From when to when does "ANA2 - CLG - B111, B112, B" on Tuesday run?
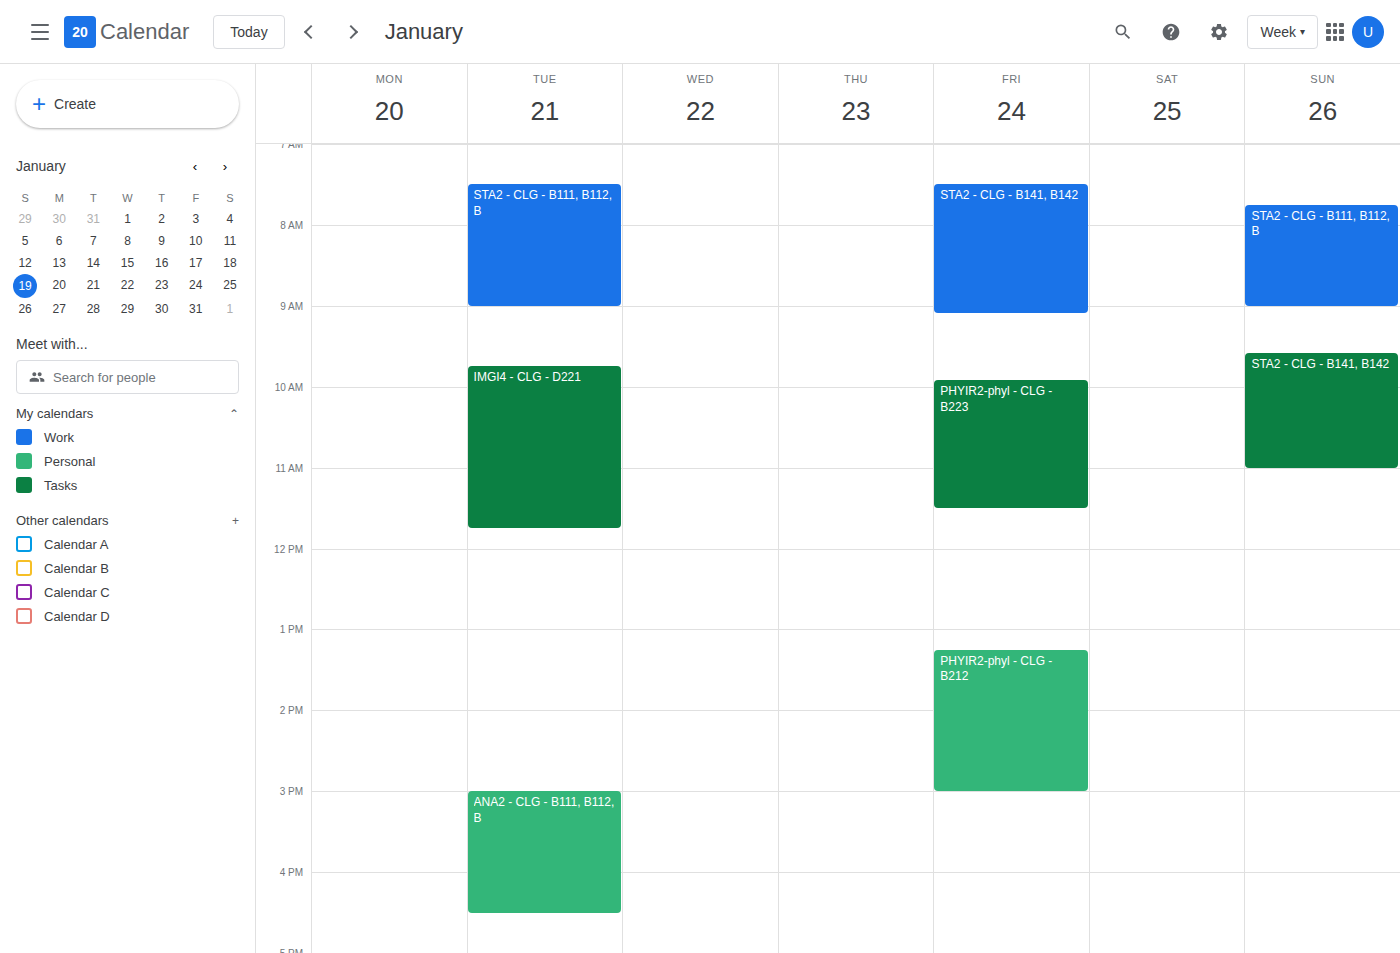
15:00 to 16:30